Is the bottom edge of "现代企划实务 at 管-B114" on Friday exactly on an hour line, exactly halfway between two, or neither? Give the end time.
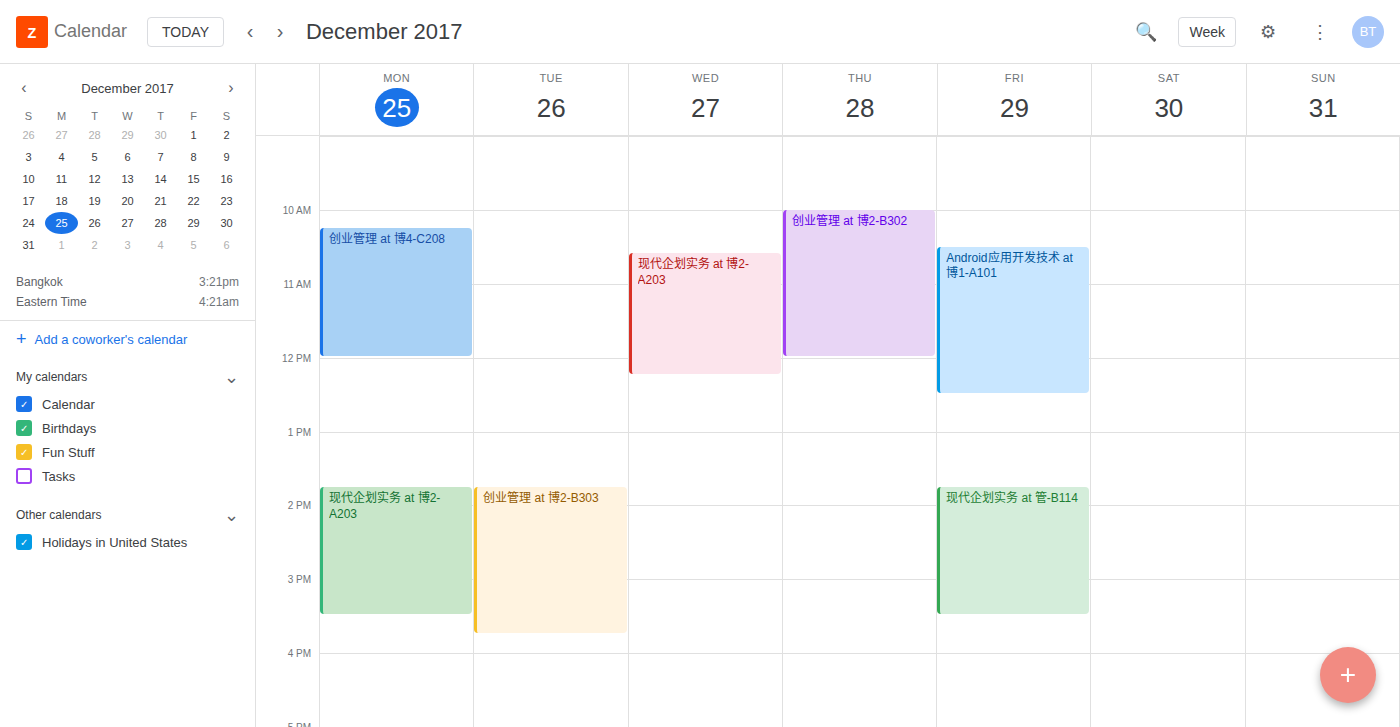
3:30 PM -- halfway between the 3 PM and 4 PM lines.